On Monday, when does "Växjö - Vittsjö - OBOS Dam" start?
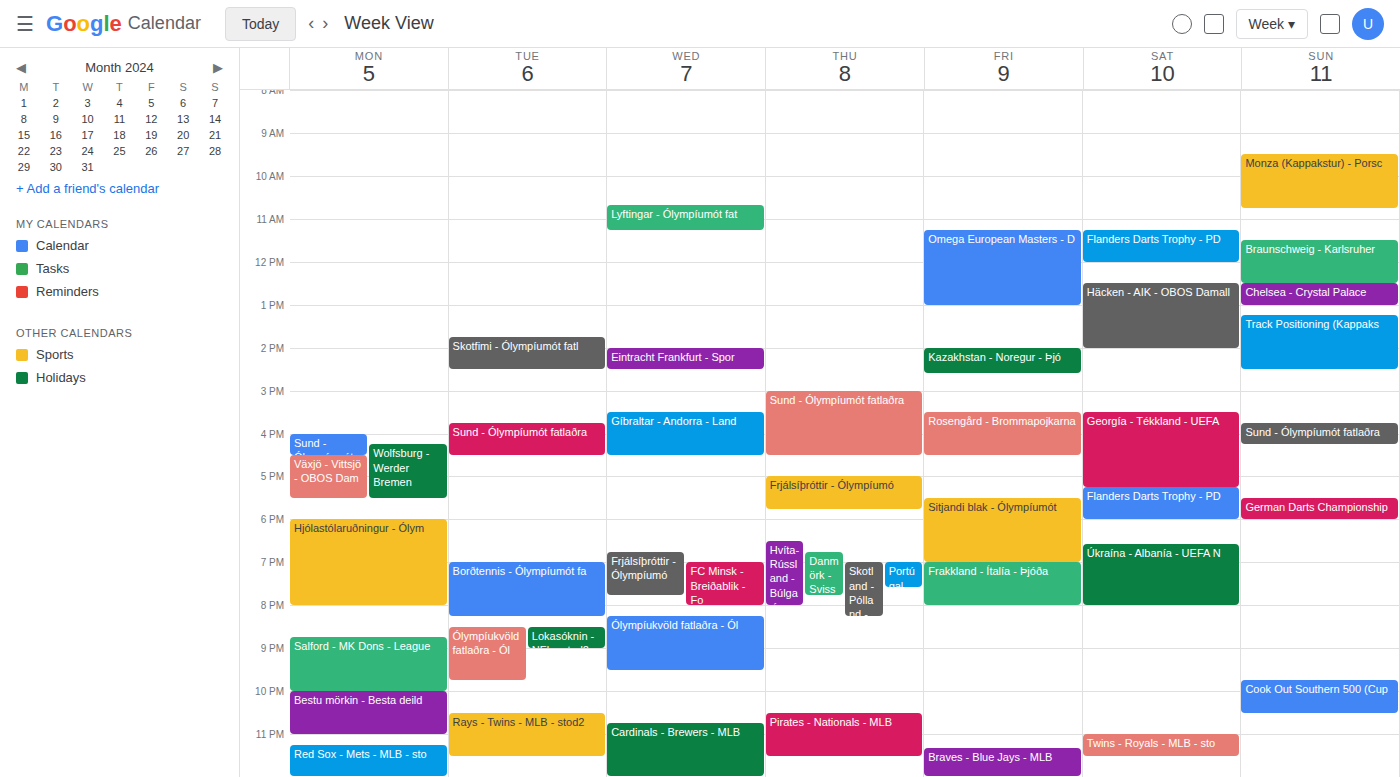
16:30